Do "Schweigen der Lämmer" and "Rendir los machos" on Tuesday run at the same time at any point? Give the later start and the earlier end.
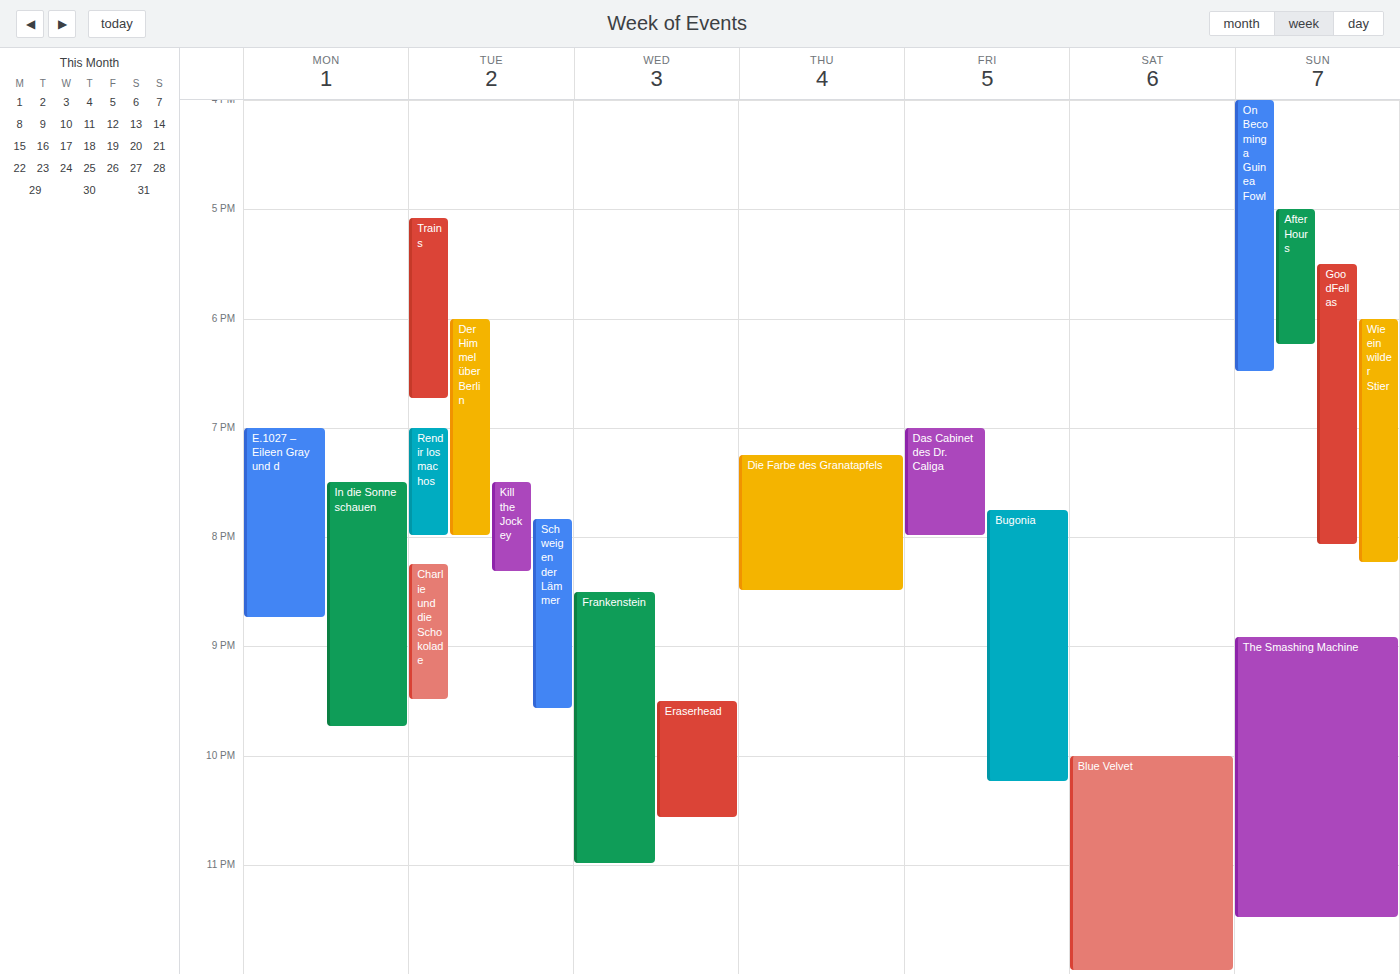
"Schweigen der Lämmer" starts at 7:50 PM, before "Rendir los machos" ends at 8:00 PM -- they overlap.